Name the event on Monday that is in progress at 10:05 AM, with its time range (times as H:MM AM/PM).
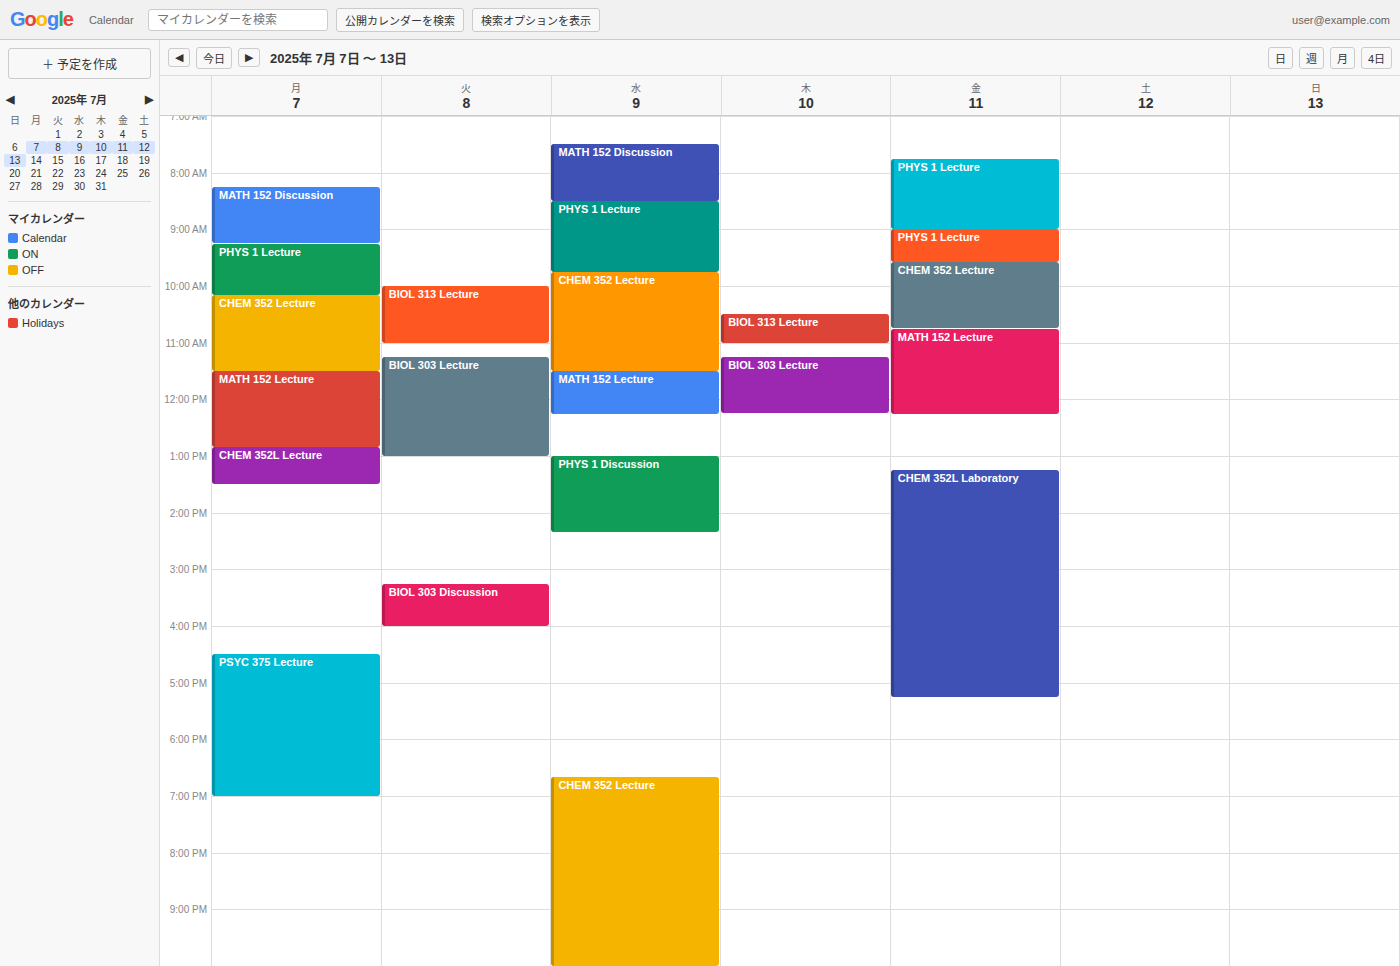
"PHYS 1 Lecture", 9:15 AM to 10:10 AM